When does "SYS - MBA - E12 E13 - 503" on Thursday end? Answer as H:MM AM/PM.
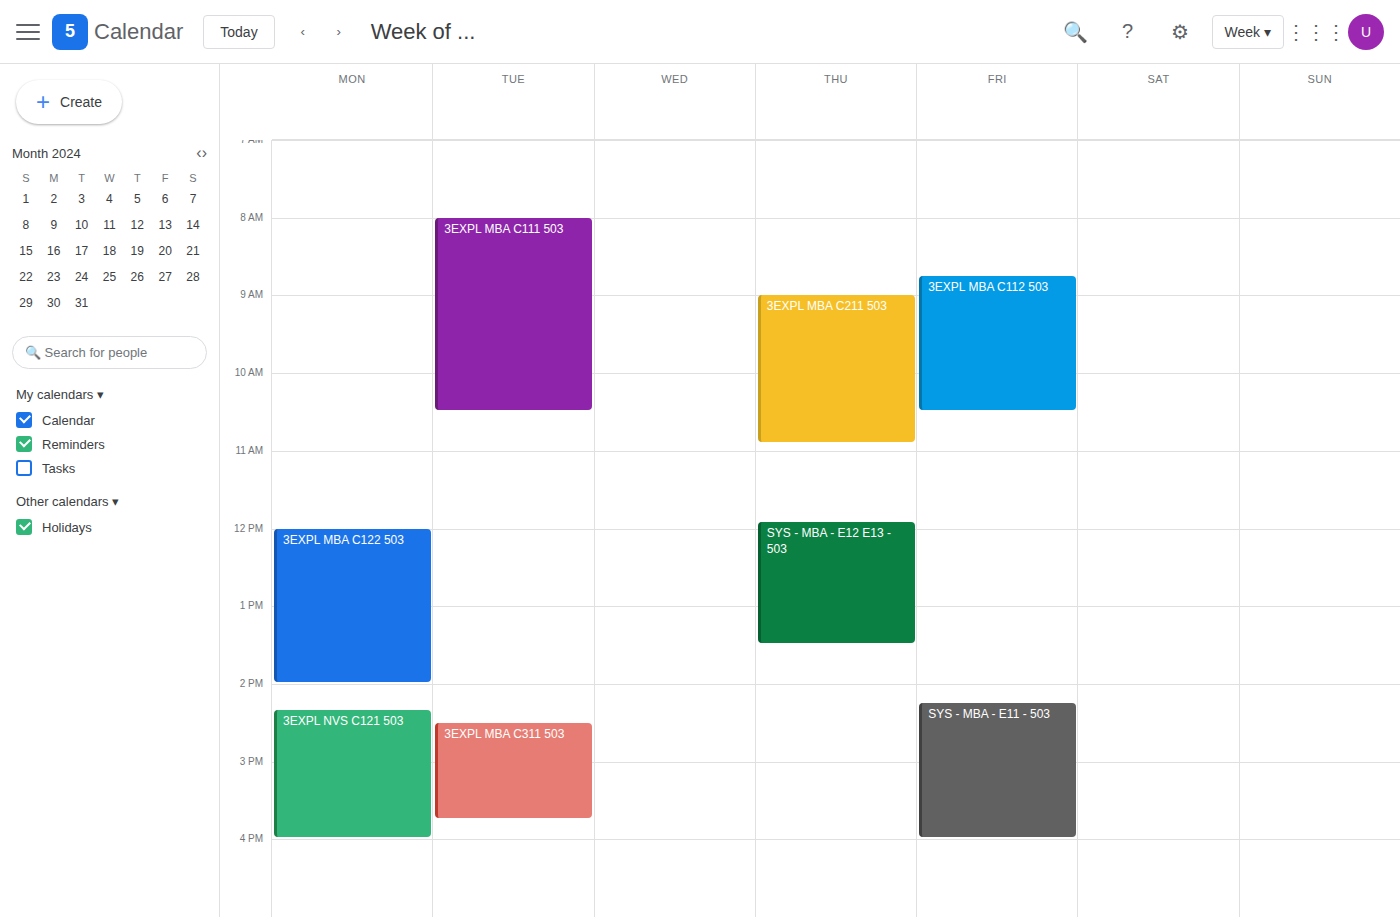
1:30 PM